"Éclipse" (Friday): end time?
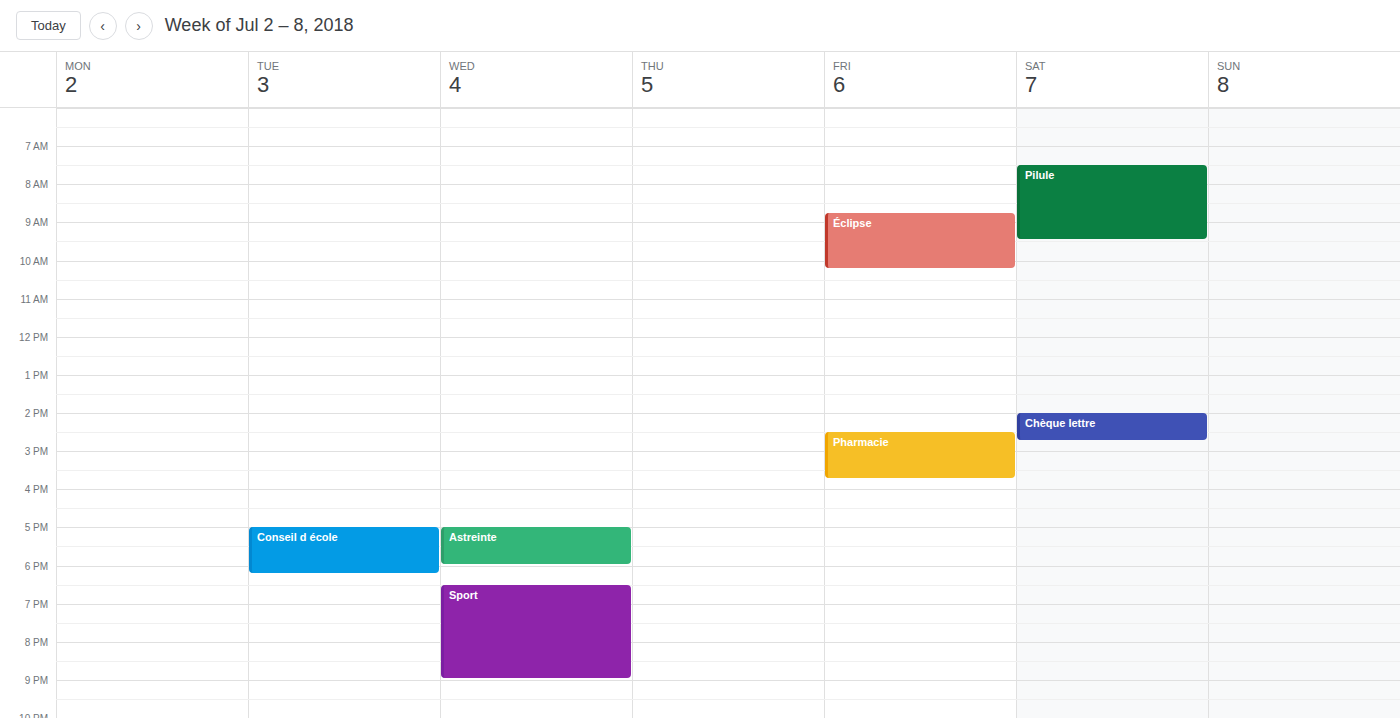
10:15 AM